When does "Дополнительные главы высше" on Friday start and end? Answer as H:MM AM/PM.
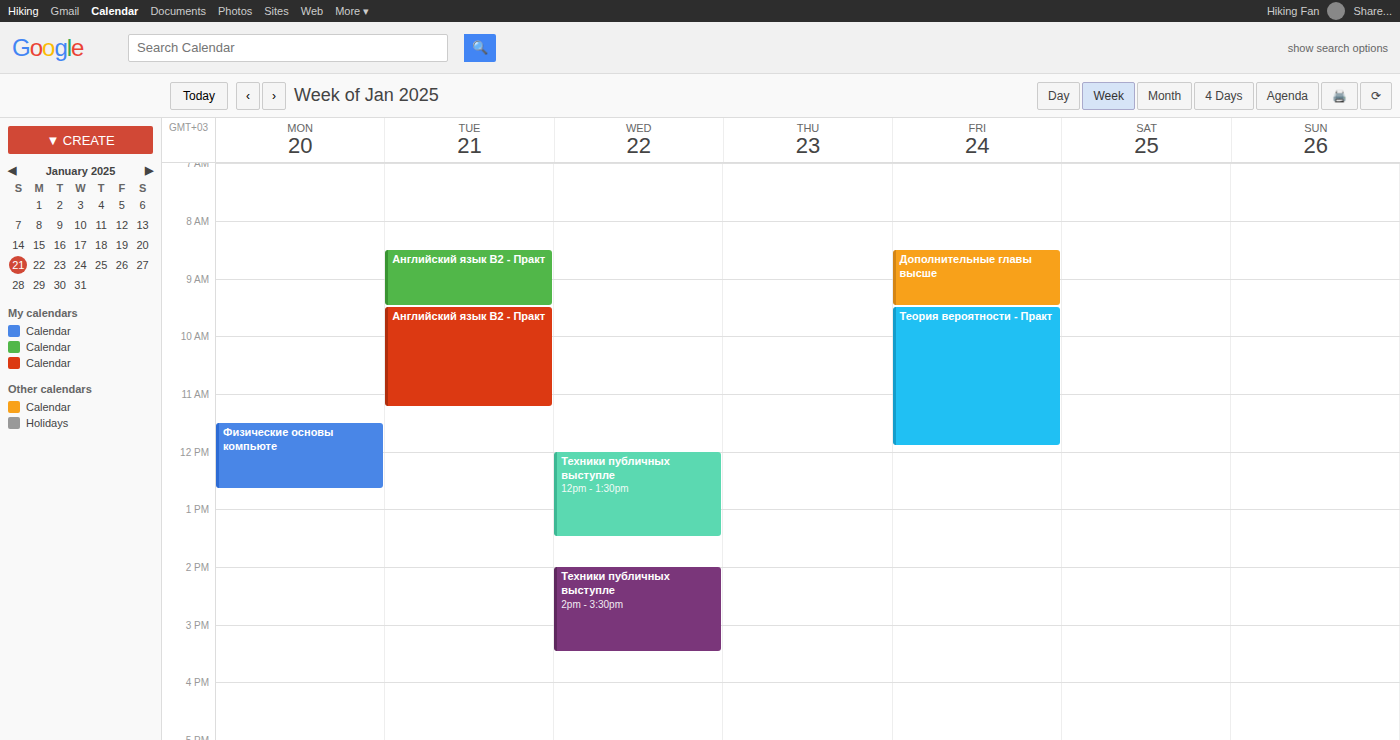
8:30 AM to 9:30 AM